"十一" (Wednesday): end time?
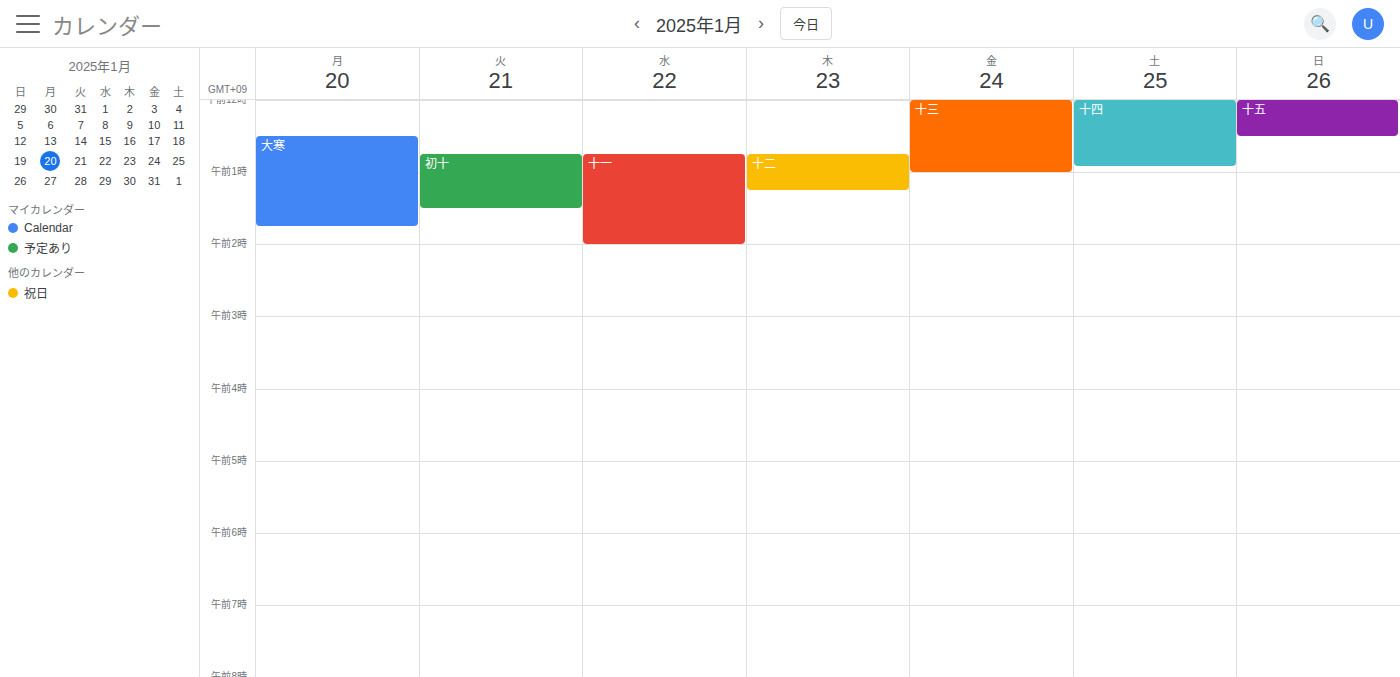
2:00 AM